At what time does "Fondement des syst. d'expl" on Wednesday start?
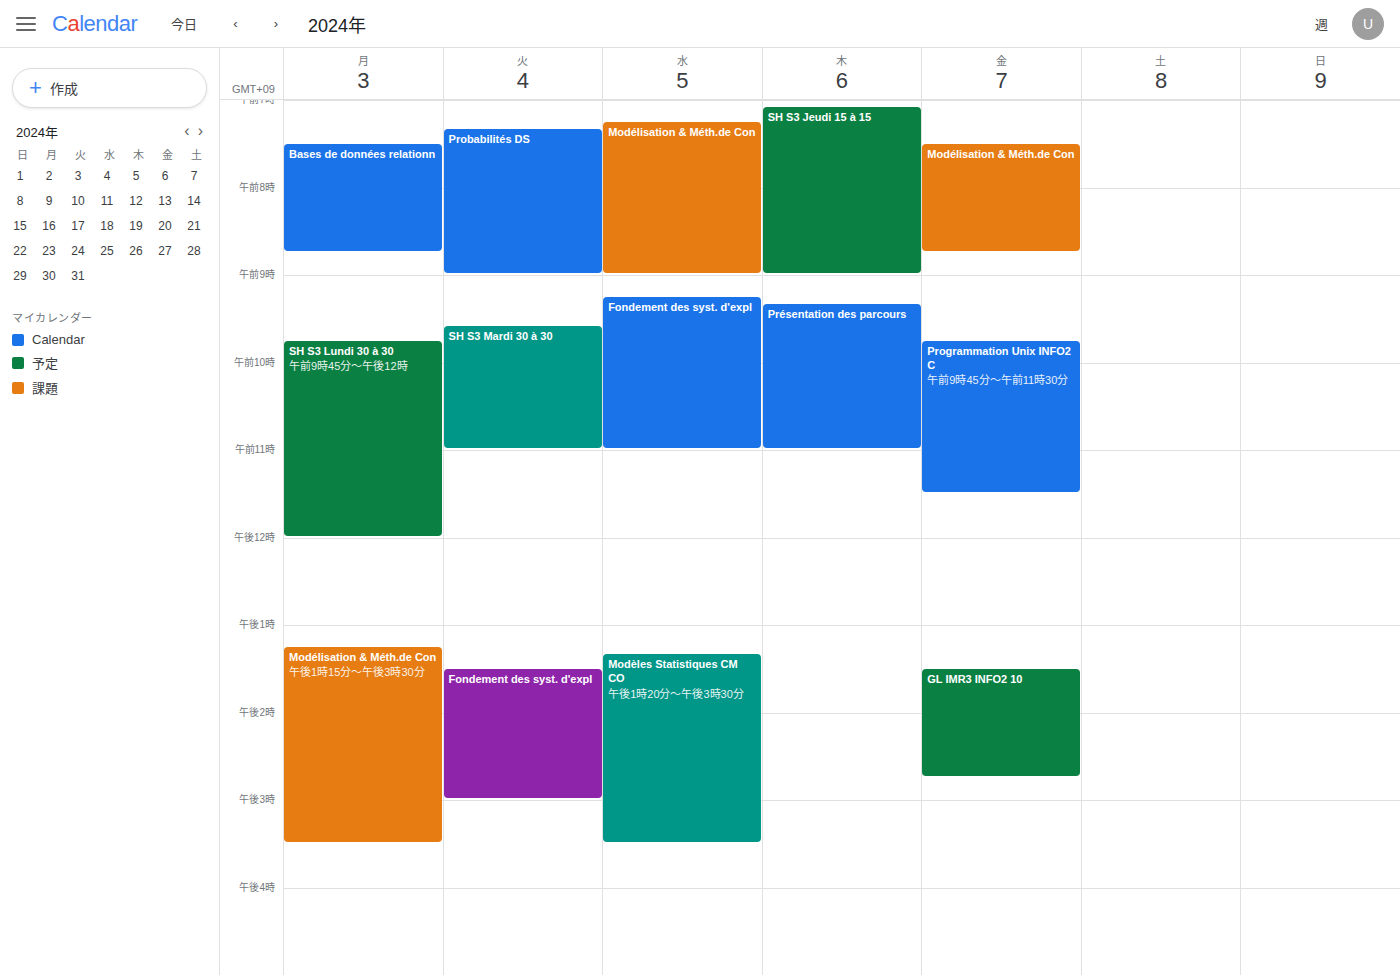
9:15 AM